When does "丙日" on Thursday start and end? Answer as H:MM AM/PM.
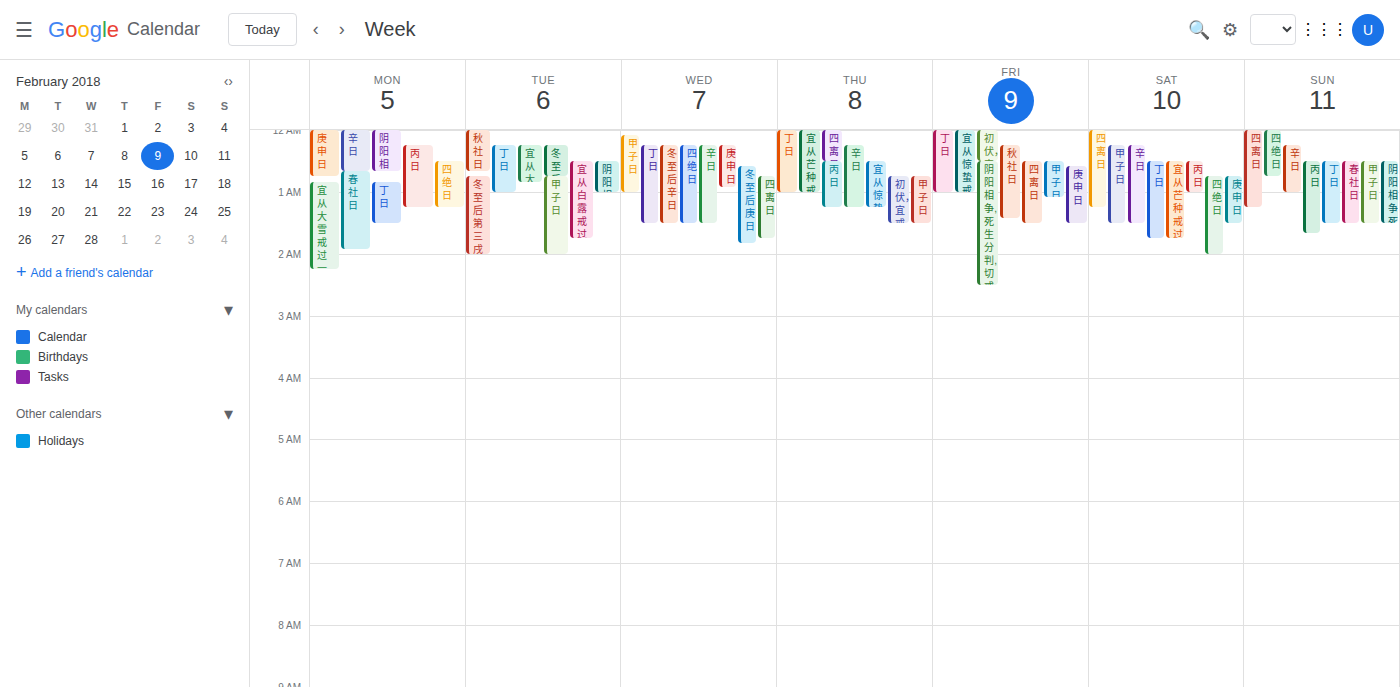
12:30 AM to 1:15 AM